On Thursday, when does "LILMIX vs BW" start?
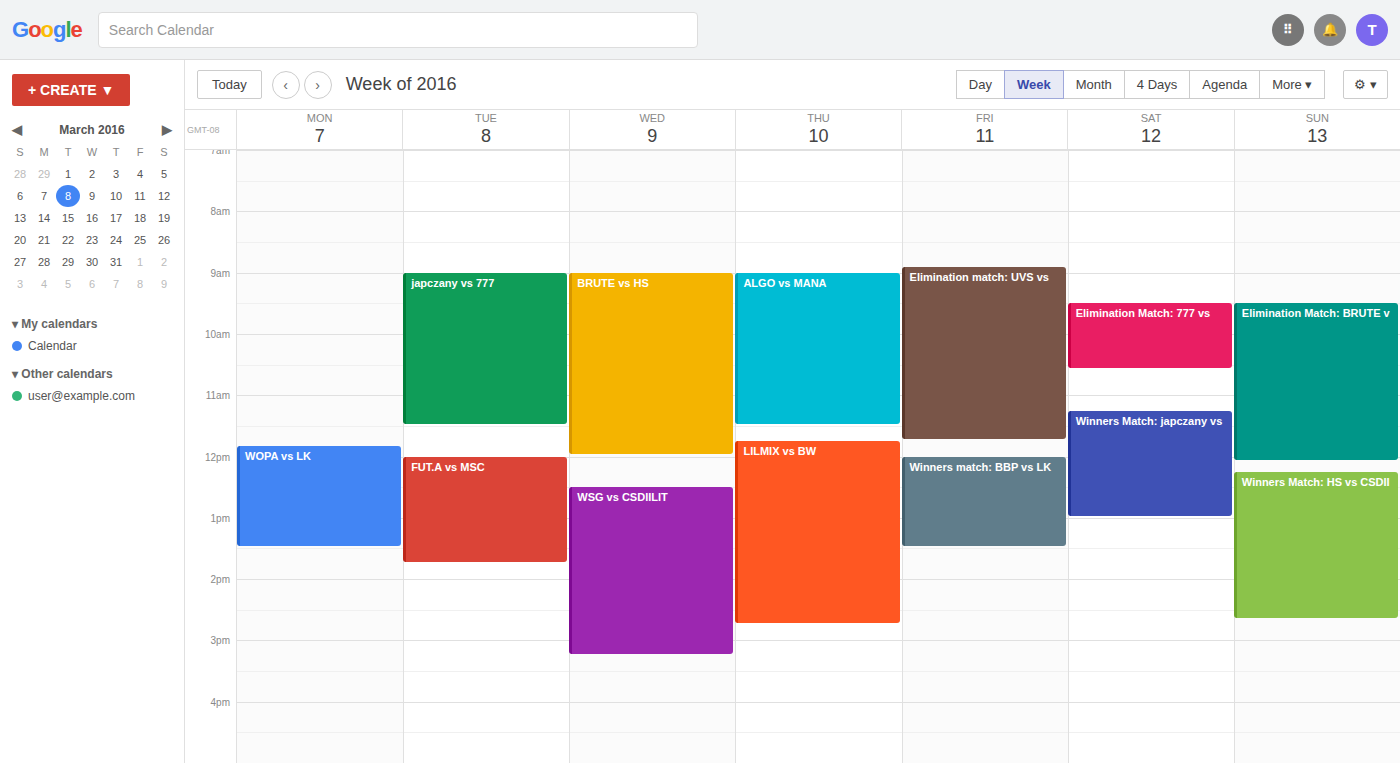
11:45 AM